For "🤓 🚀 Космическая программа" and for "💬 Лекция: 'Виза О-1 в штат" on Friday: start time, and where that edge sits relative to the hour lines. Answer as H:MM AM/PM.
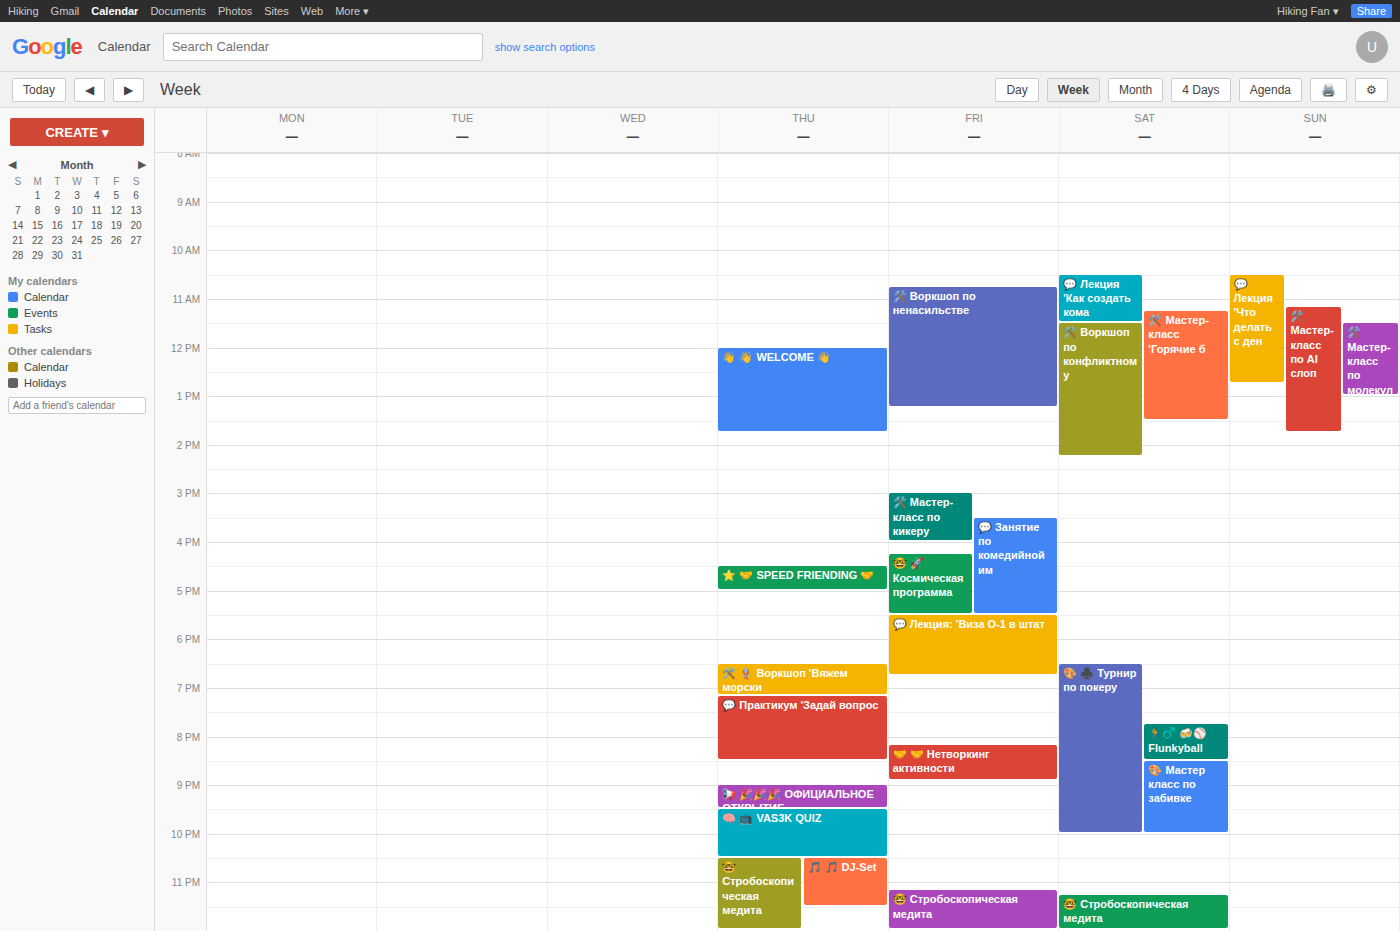
"🤓 🚀 Космическая программа": 4:15 PM, neither: a quarter of the way from the 4 PM line to the 5 PM line. "💬 Лекция: 'Виза О-1 в штат": 5:30 PM, halfway between the 5 PM and 6 PM lines.